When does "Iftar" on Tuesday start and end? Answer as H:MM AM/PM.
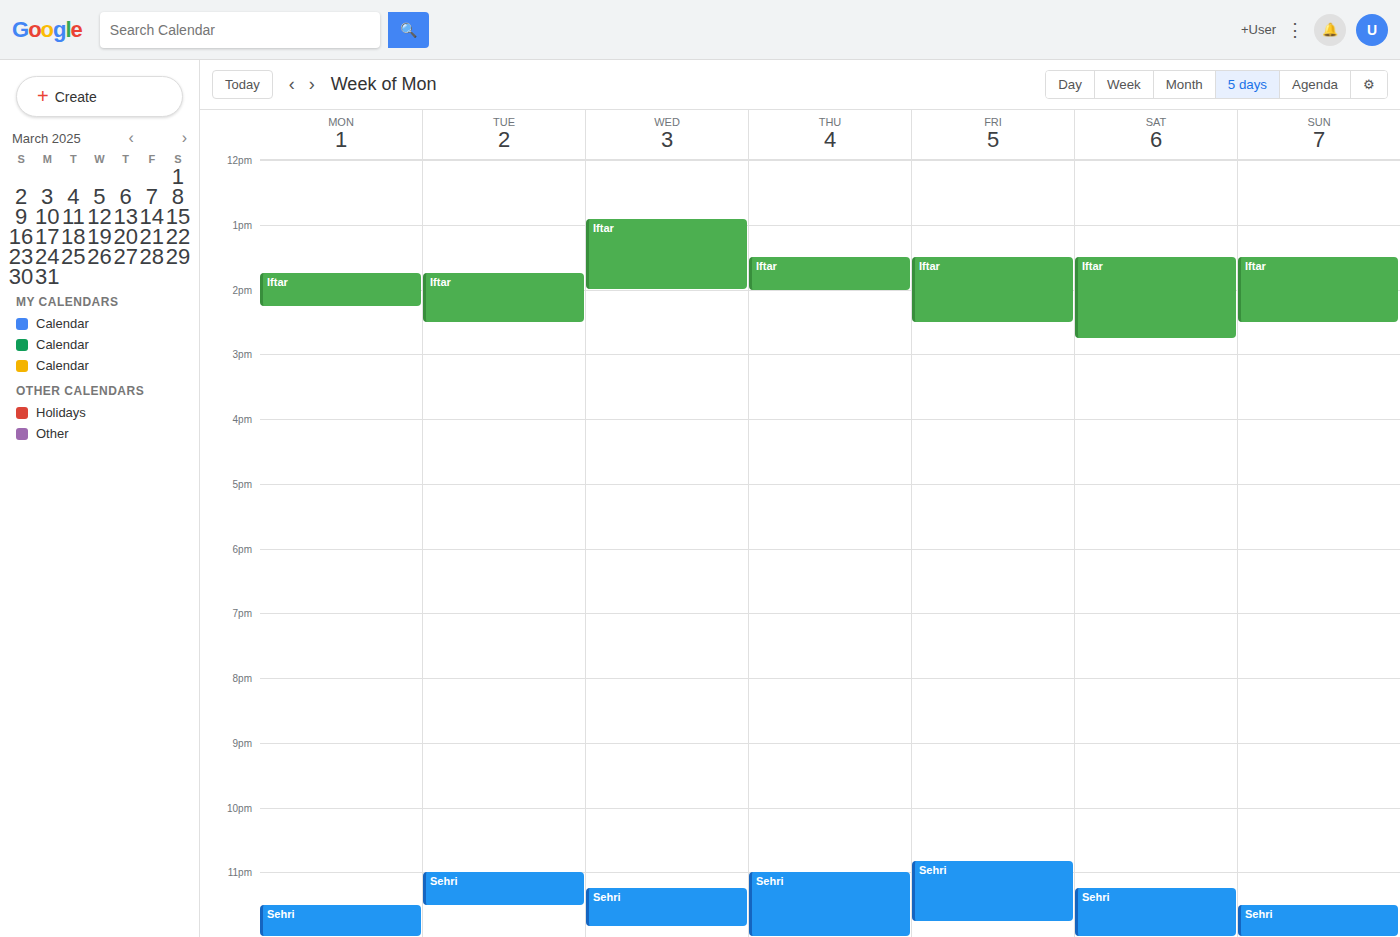
1:45 PM to 2:30 PM